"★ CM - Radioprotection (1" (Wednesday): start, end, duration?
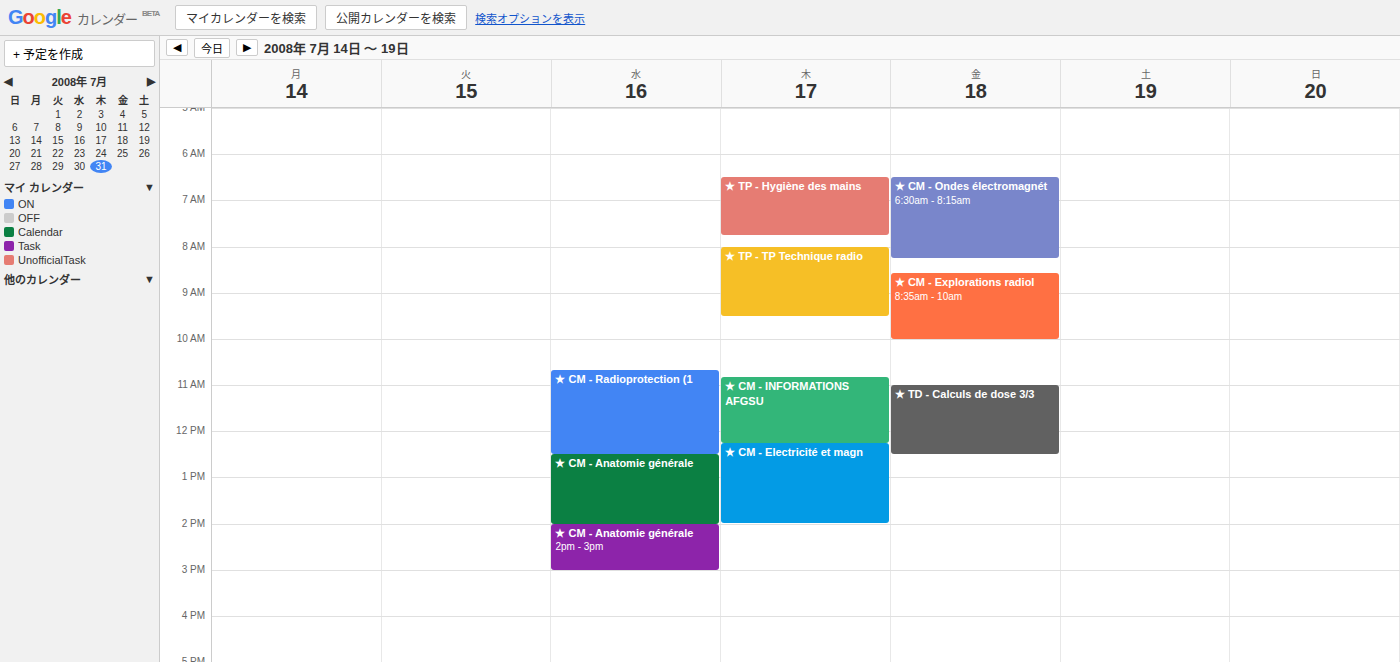
10:40 AM to 12:30 PM, 1 hour 50 minutes